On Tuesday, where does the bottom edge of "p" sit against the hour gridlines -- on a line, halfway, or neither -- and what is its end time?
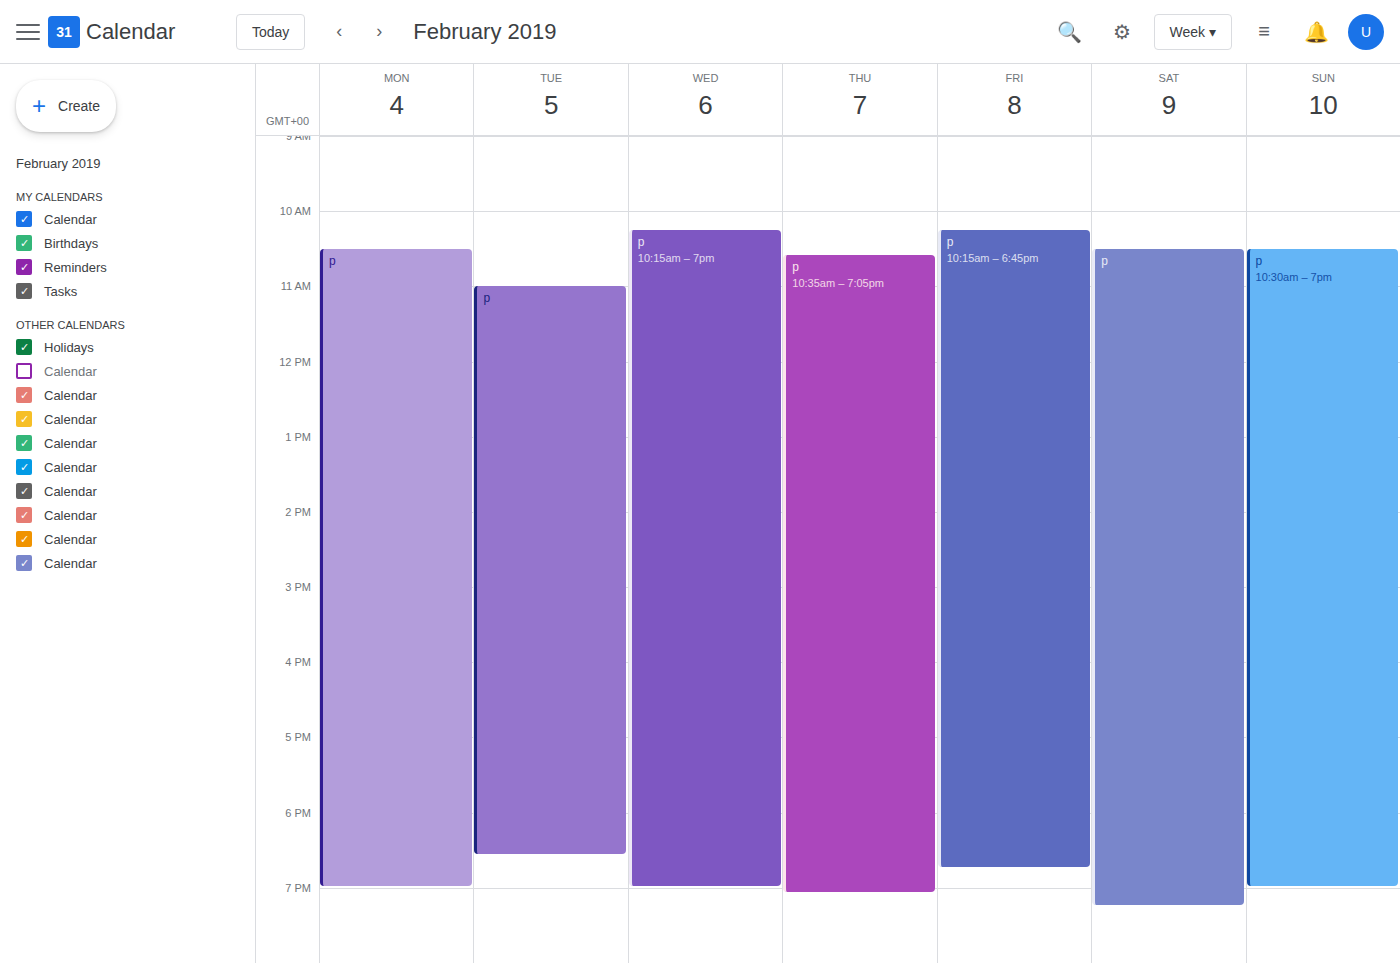
6:35 PM -- neither: 35 minutes below the 6 PM line and 25 minutes above the 7 PM line.